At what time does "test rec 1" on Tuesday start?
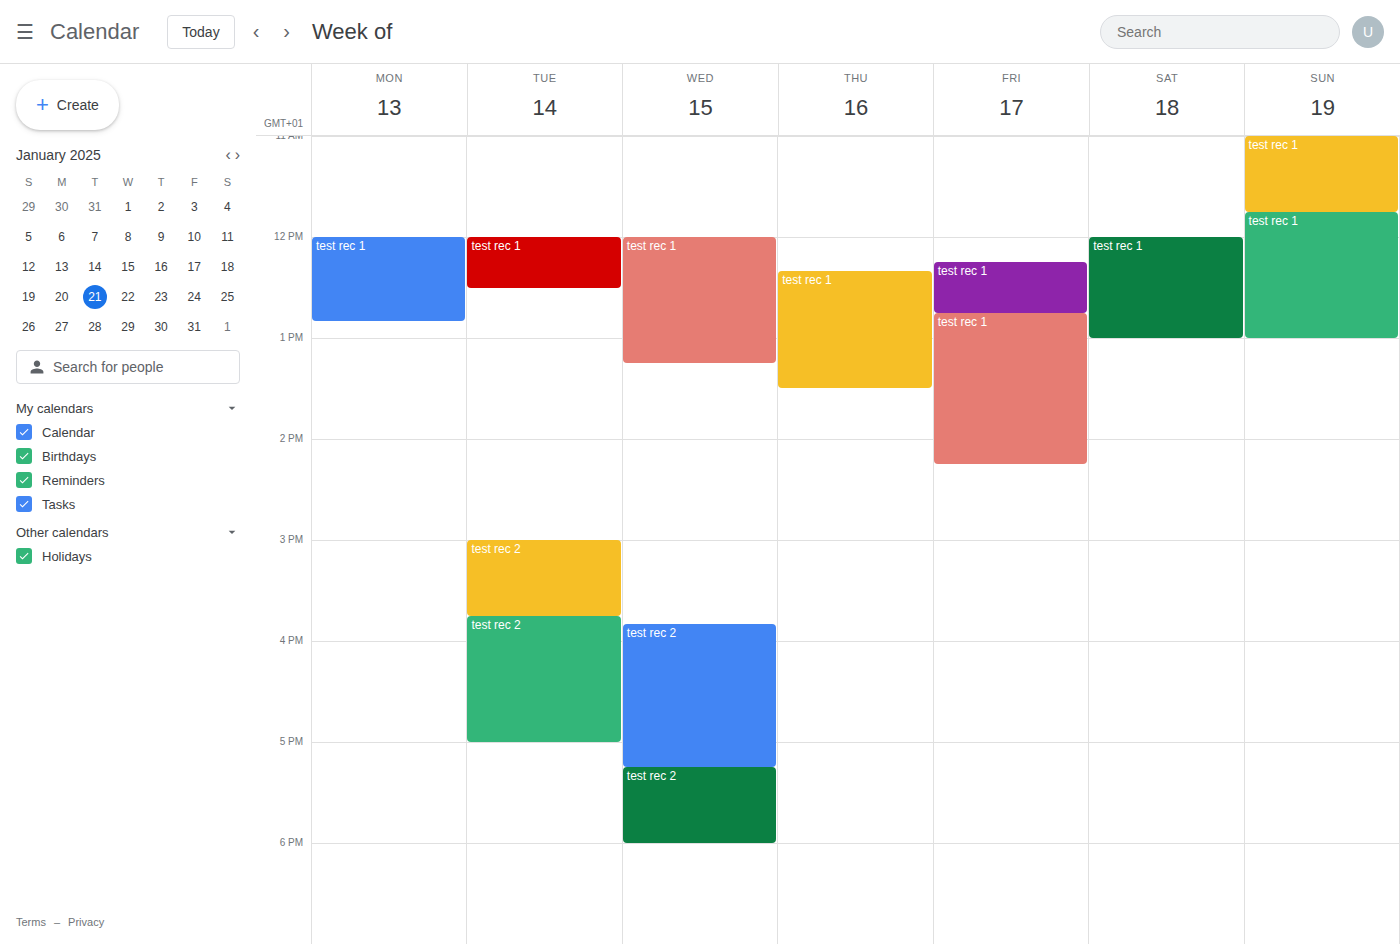
12:00 PM